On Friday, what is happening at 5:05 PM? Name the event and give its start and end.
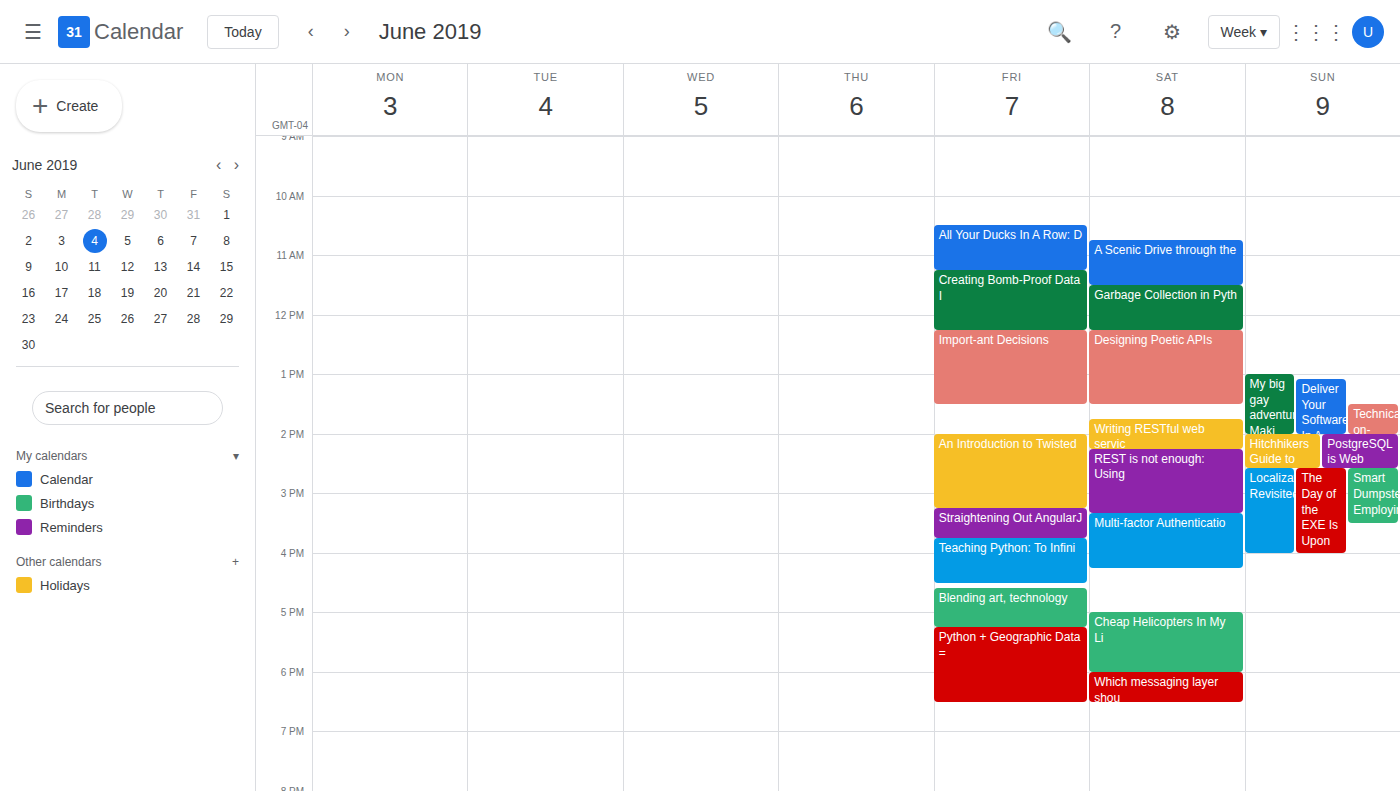
"Blending art, technology", 4:35 PM to 5:15 PM